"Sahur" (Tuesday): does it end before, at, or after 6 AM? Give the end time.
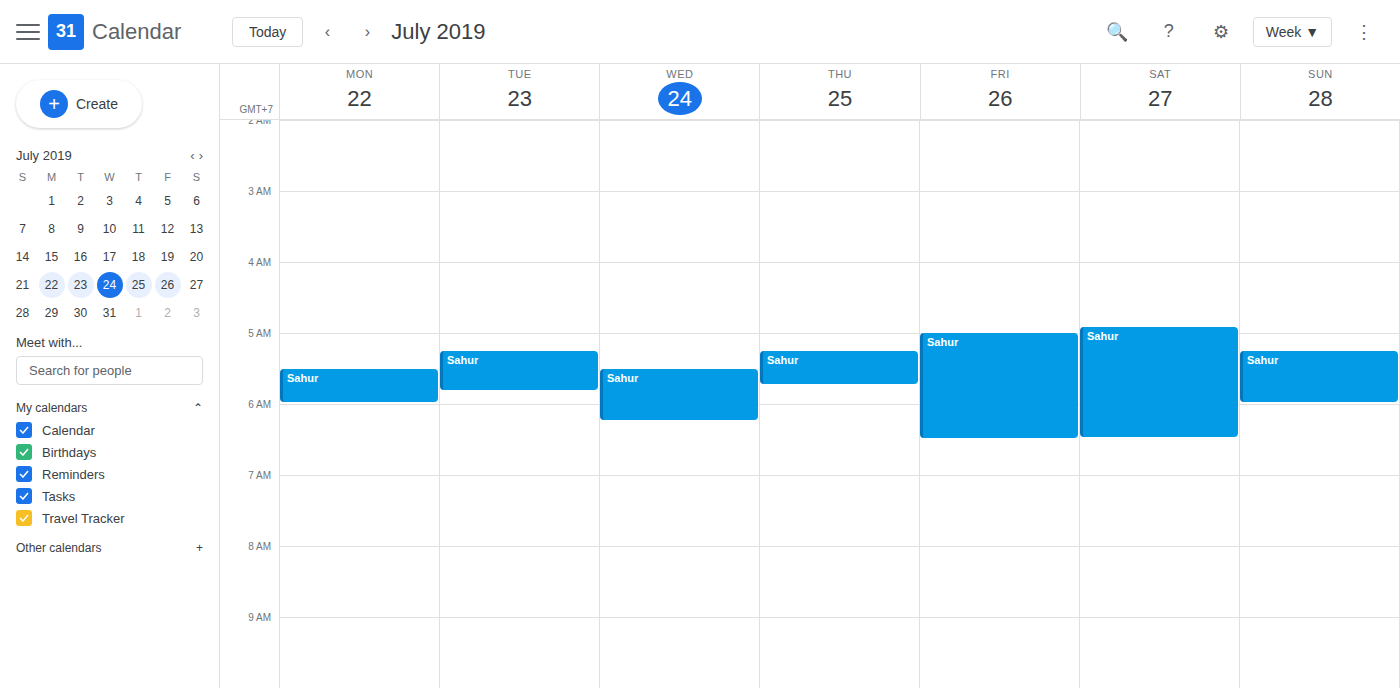
5:50 AM -- before 6 AM, 10 minutes above the 6 AM line.